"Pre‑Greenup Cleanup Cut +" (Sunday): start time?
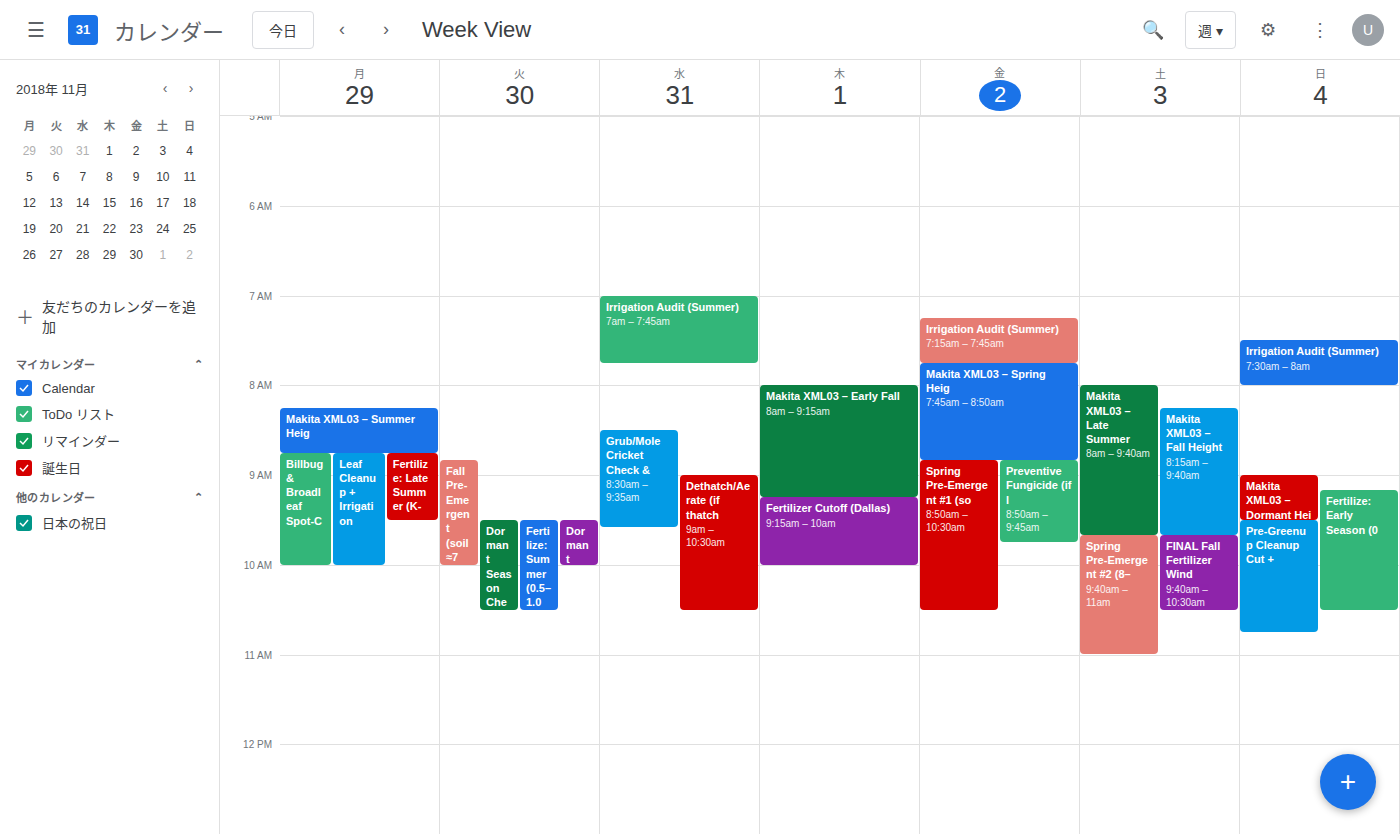
9:30 AM